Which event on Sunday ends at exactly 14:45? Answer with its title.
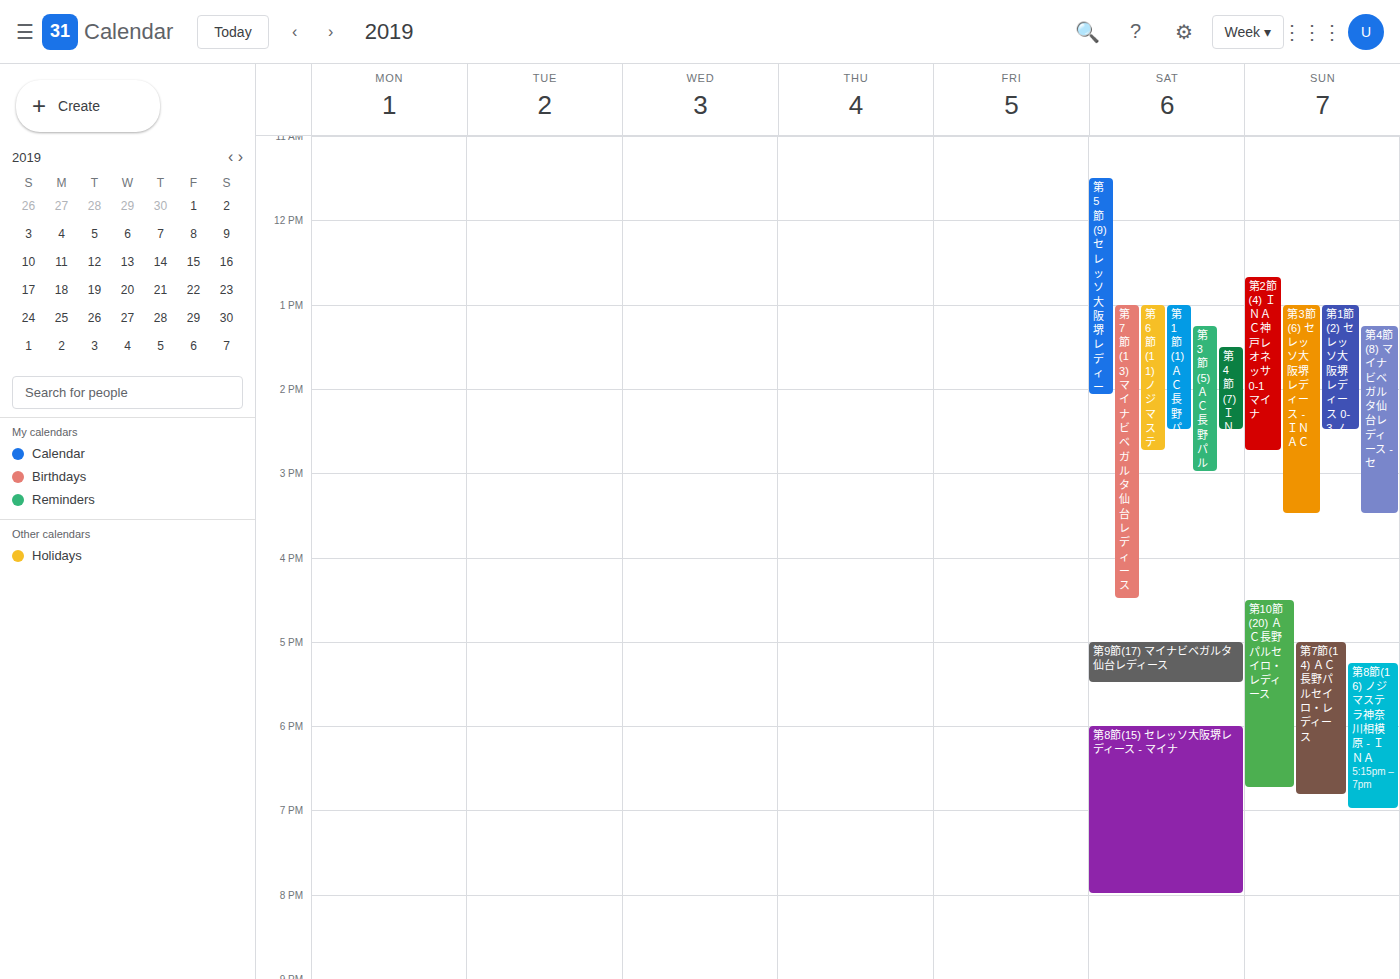
"第2節(4) ＩＮＡＣ神戸レオネッサ 0-1 マイナ"